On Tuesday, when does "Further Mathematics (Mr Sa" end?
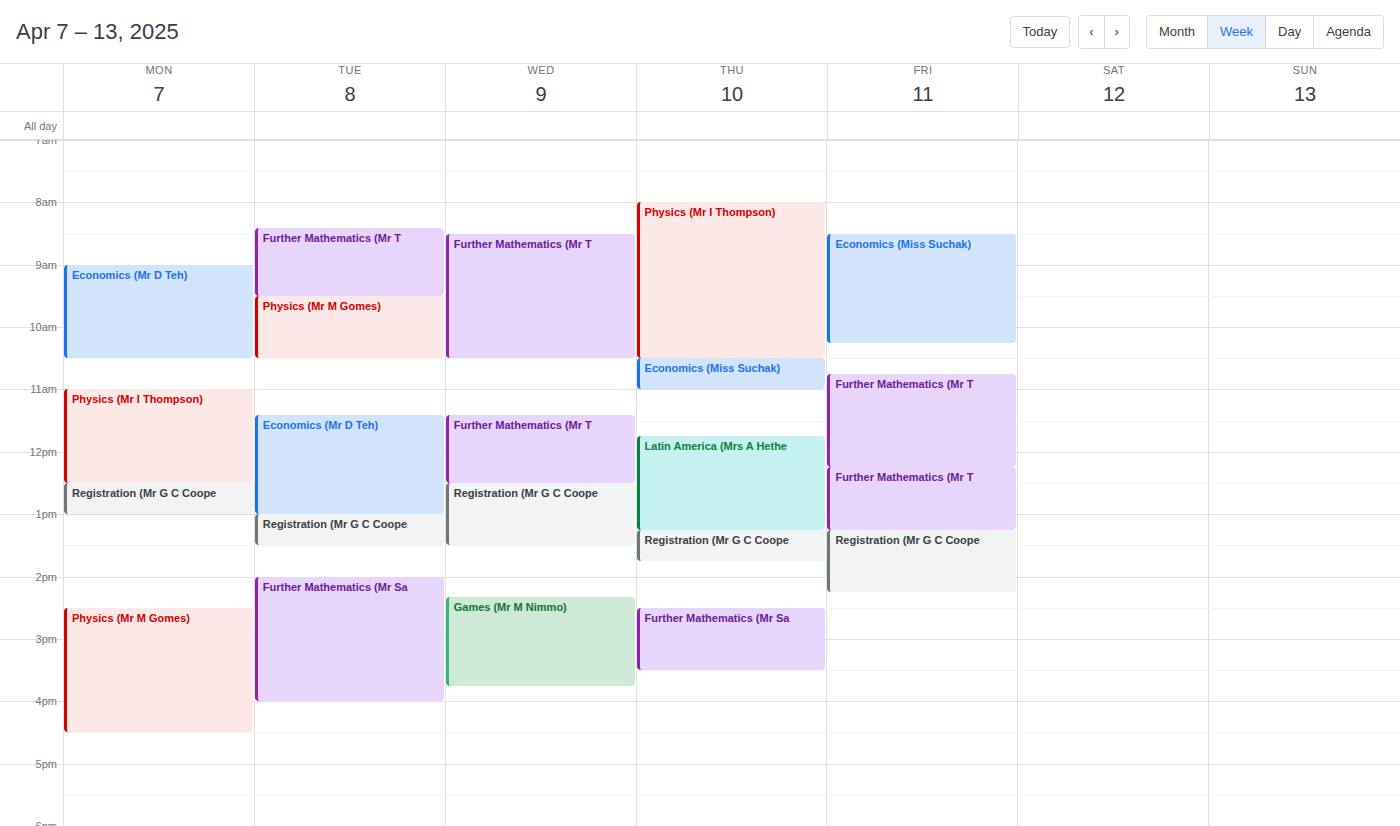
4:00 PM